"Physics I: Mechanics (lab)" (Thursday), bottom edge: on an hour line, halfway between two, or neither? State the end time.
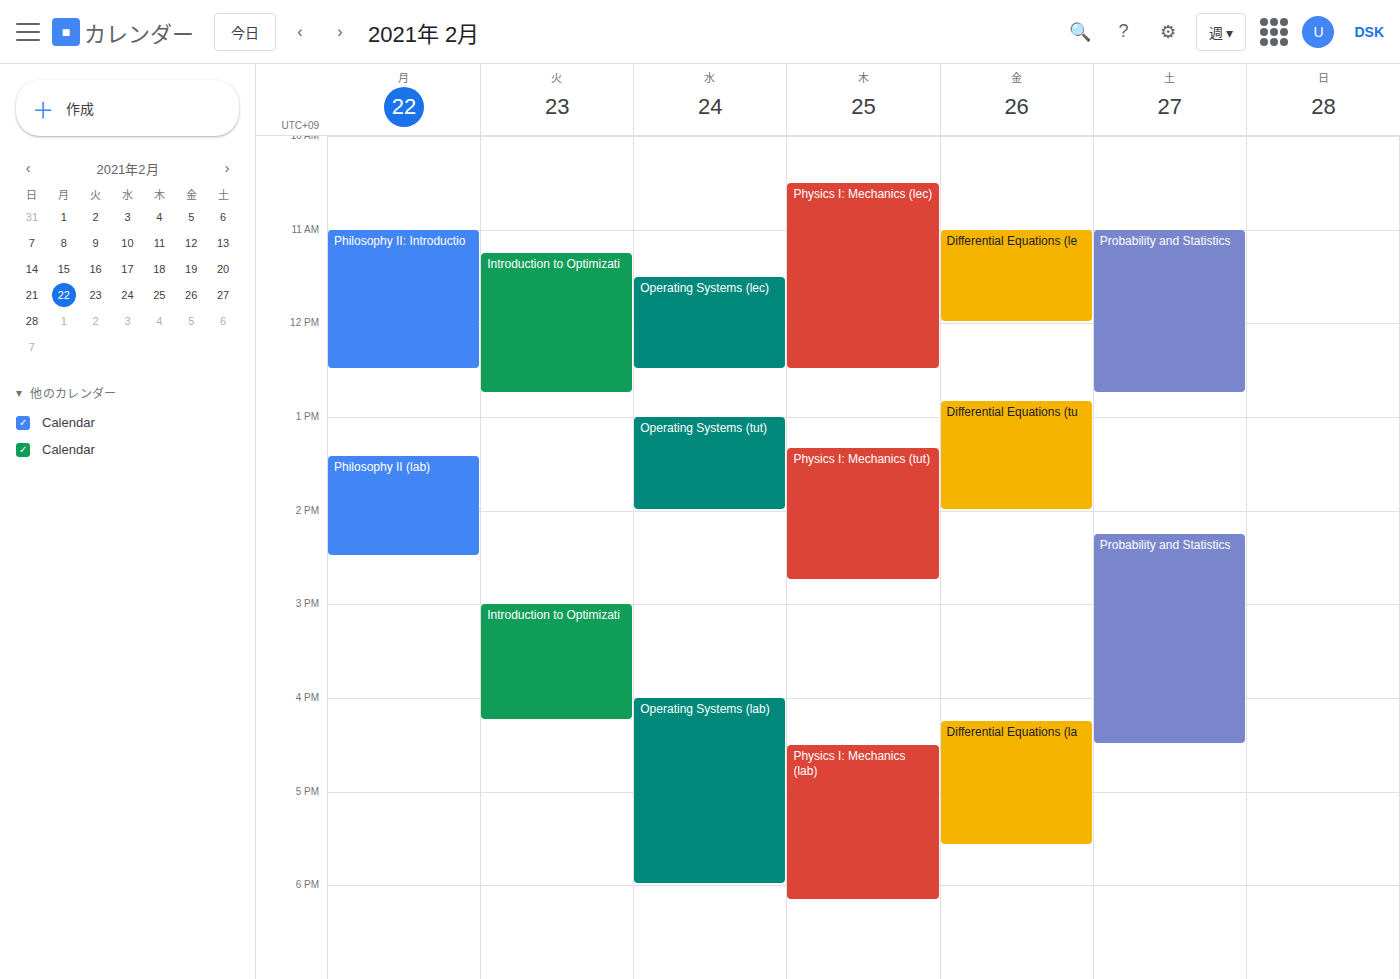
6:10 PM -- neither: 10 minutes below the 6 PM line and 50 minutes above the 7 PM line.